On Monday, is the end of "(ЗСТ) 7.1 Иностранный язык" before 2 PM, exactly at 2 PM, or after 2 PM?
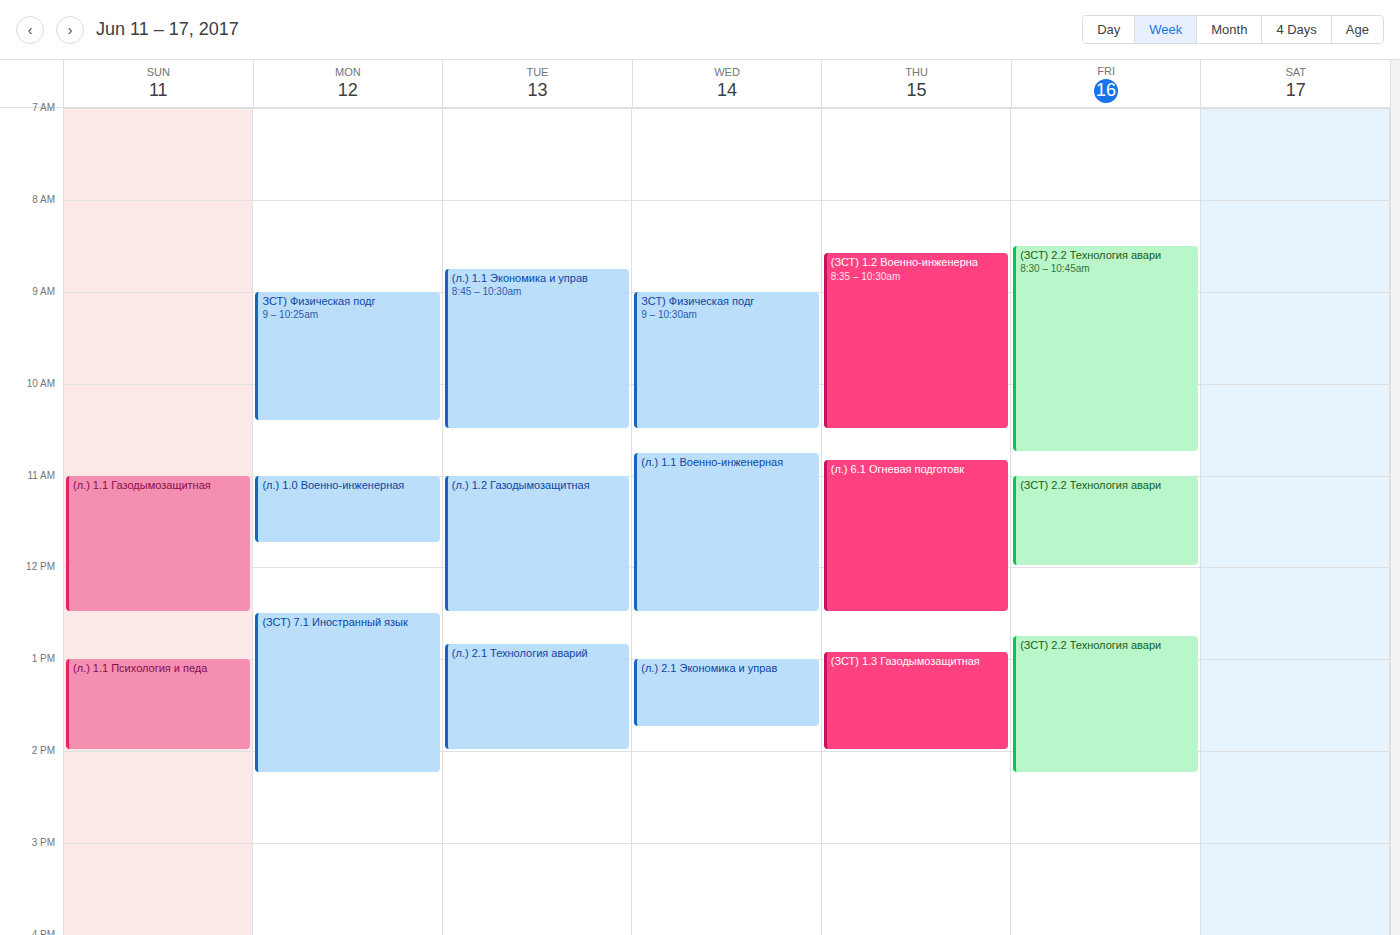
2:15 PM -- after 2 PM, 15 minutes below the 2 PM line.